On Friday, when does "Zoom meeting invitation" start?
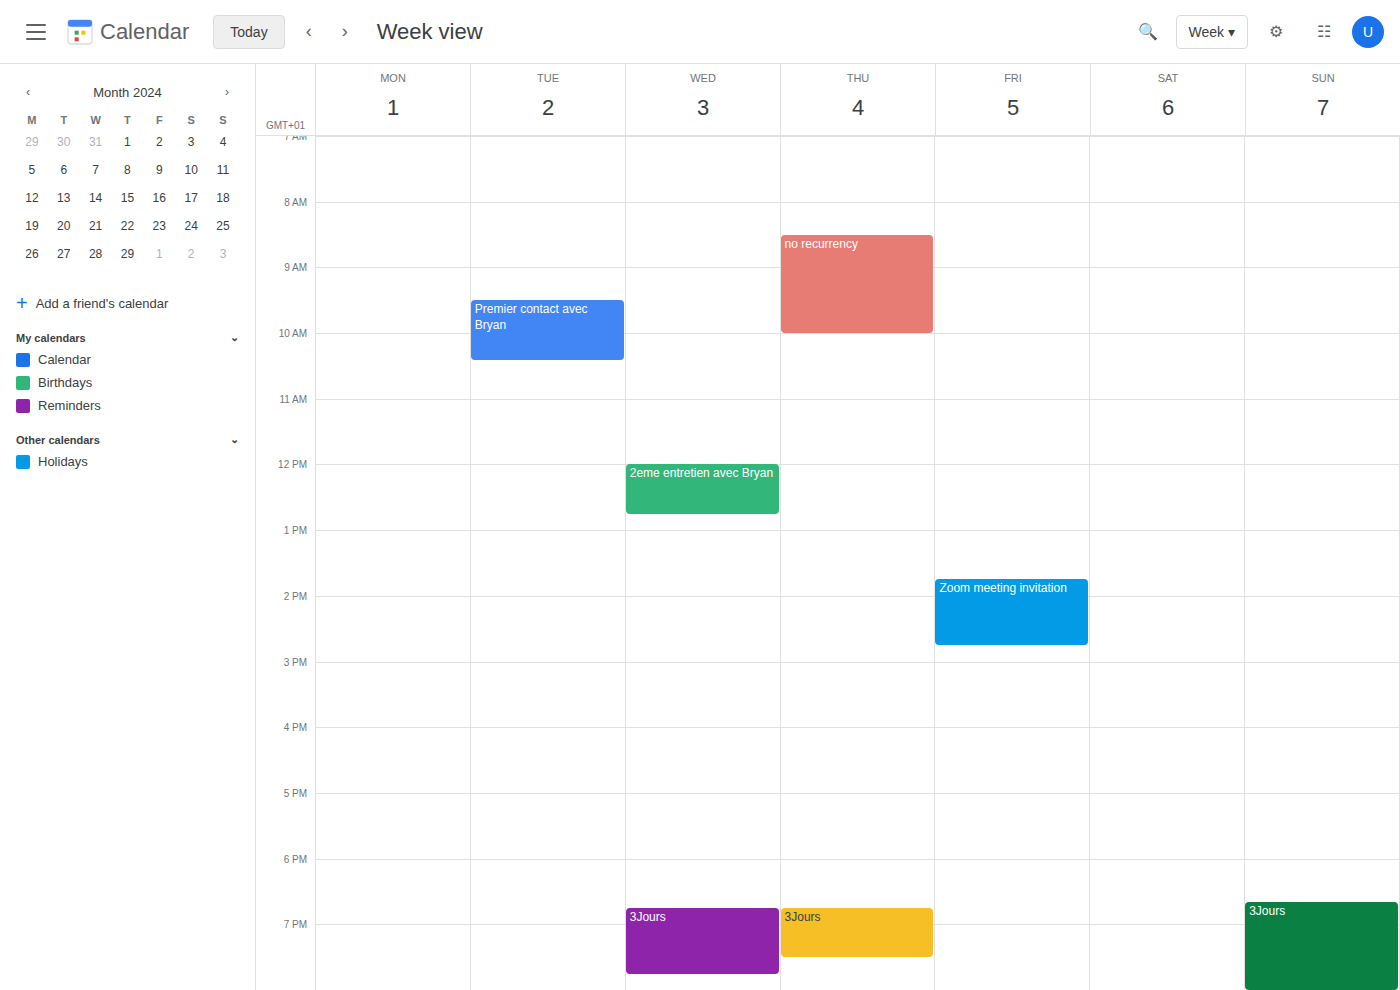
1:45 PM